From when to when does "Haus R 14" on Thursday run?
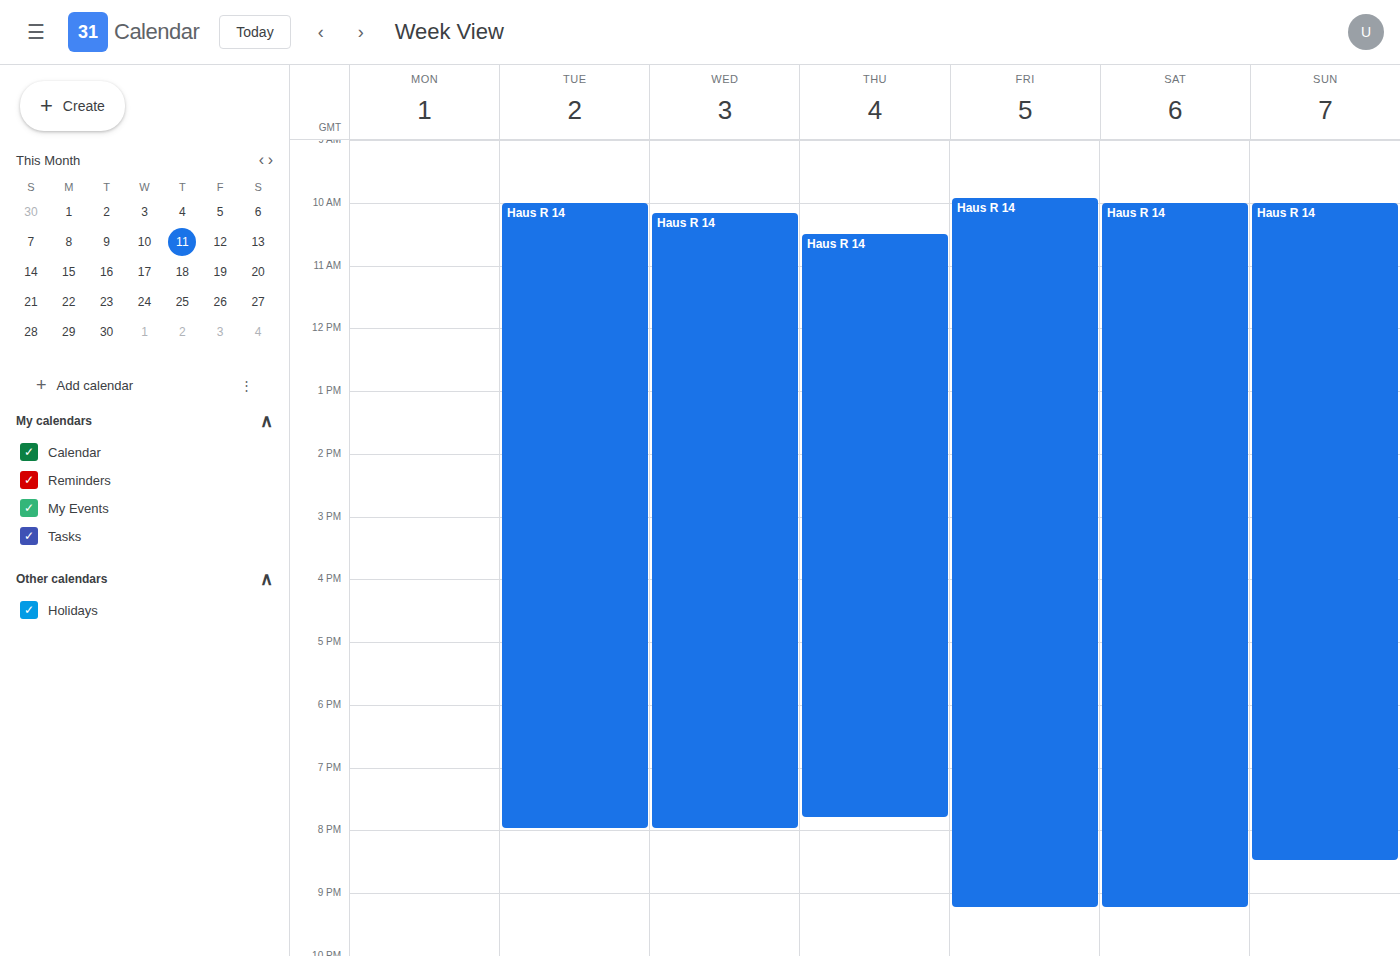
10:30 AM to 7:50 PM